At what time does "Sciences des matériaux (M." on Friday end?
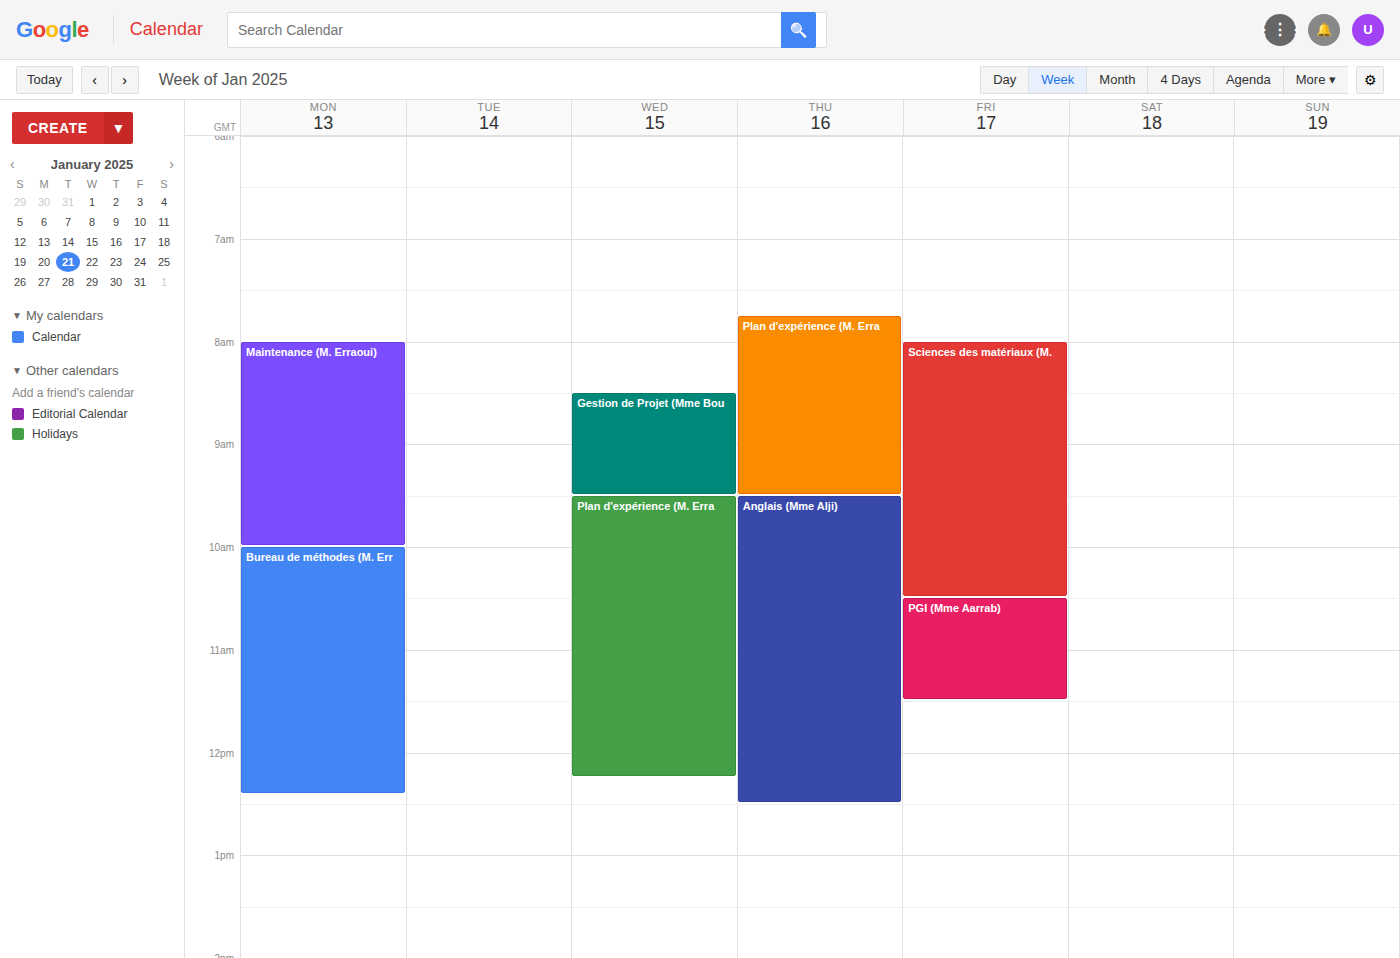
10:30 AM